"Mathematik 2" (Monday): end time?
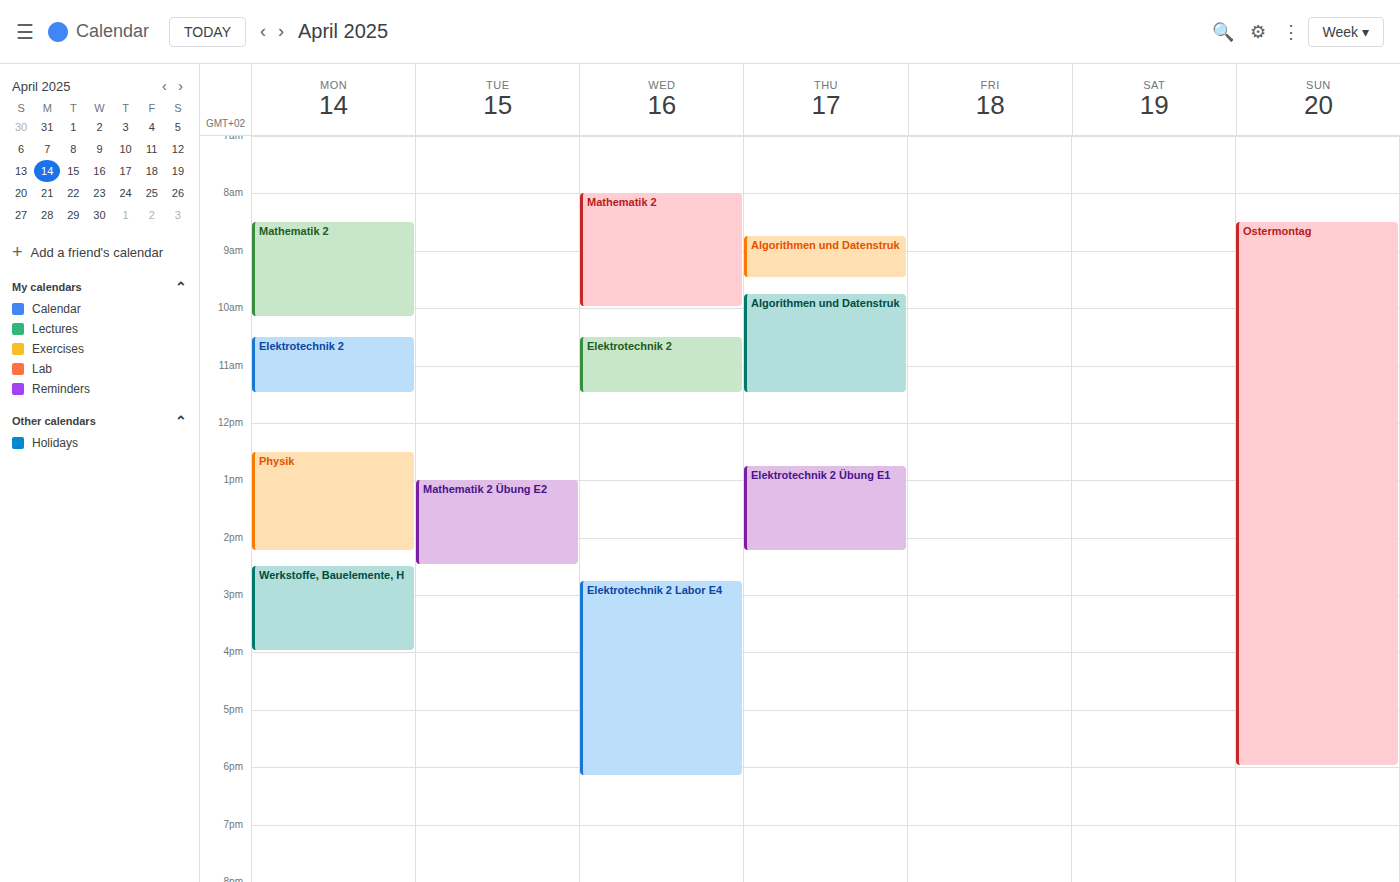
10:10